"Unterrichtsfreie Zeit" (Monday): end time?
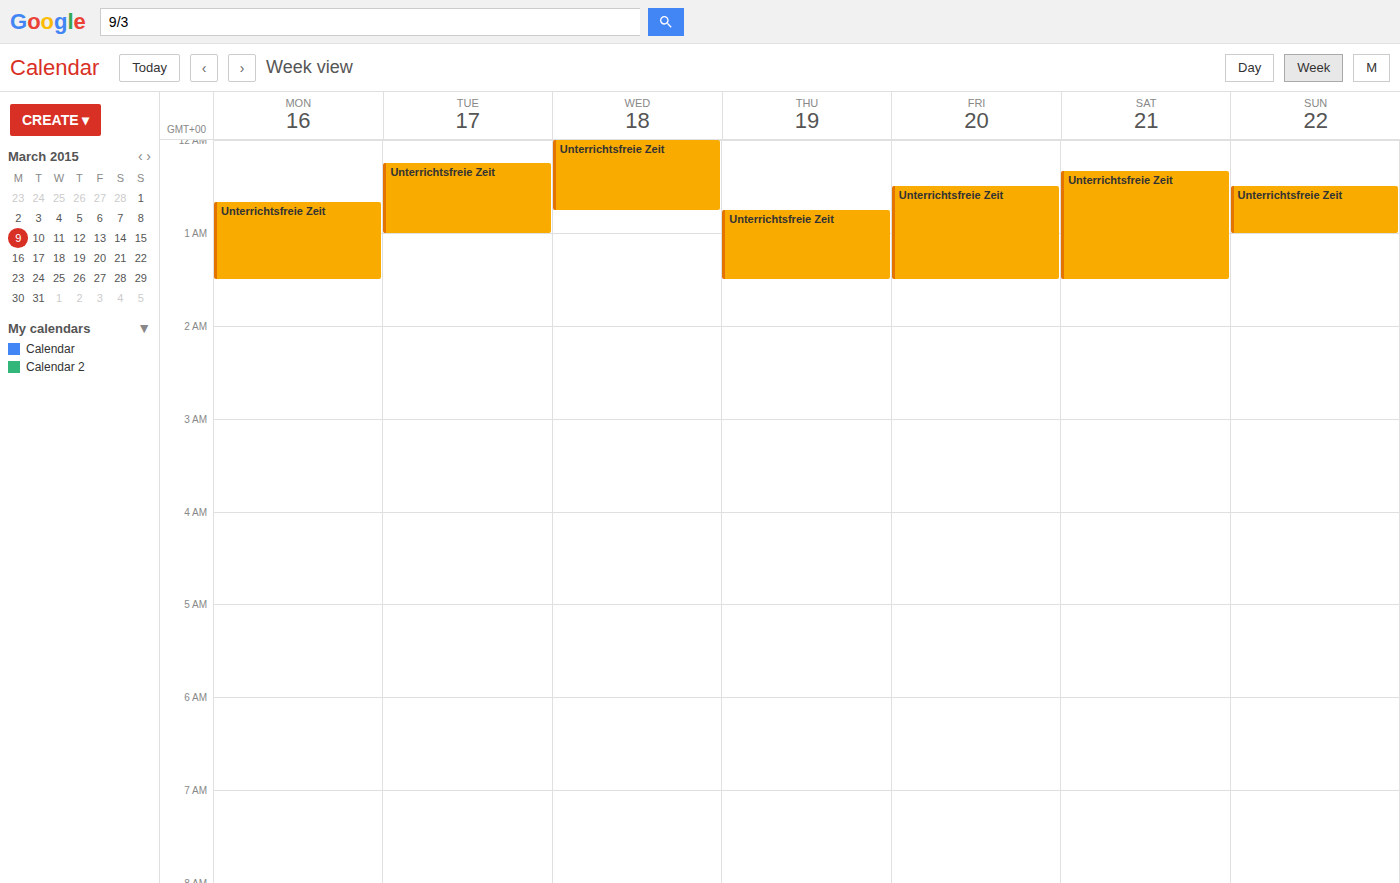
1:30 AM